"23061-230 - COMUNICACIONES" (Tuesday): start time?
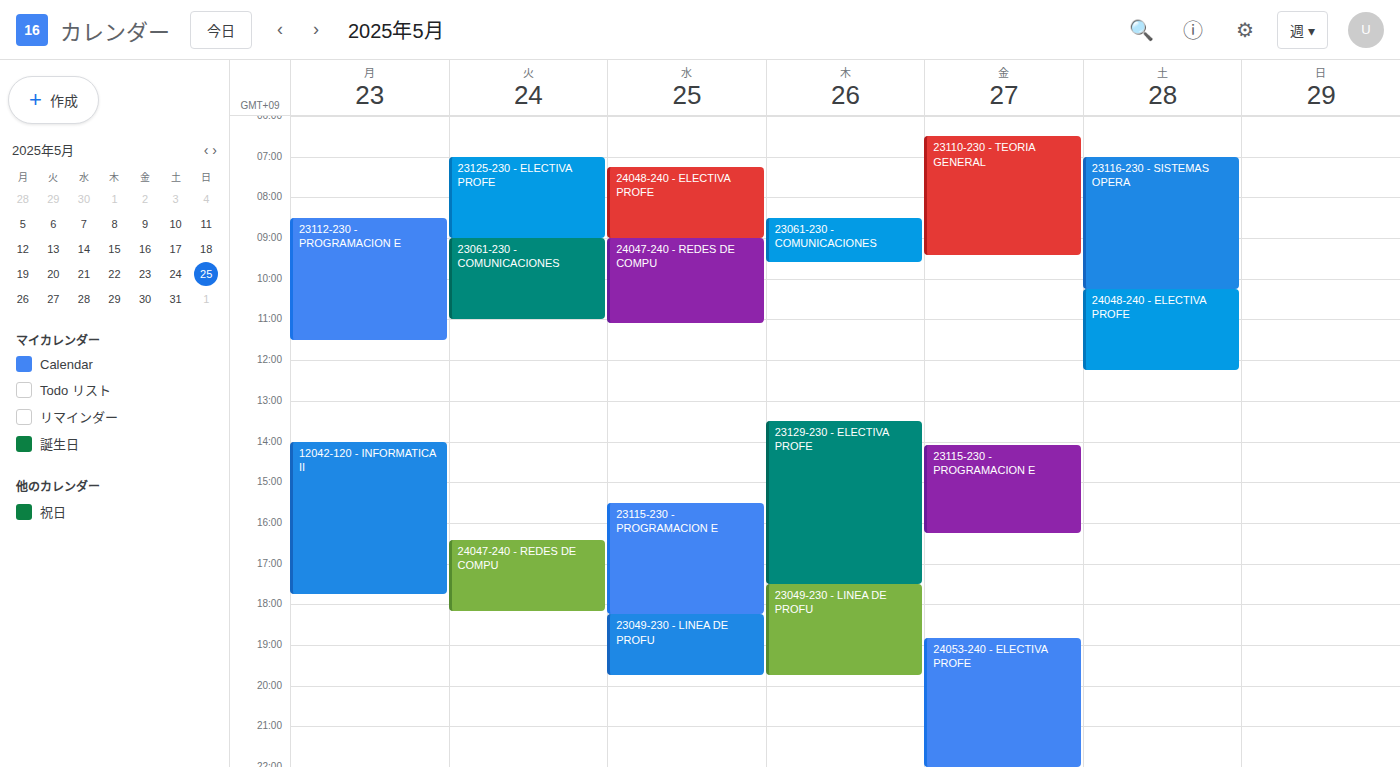
9:00 AM